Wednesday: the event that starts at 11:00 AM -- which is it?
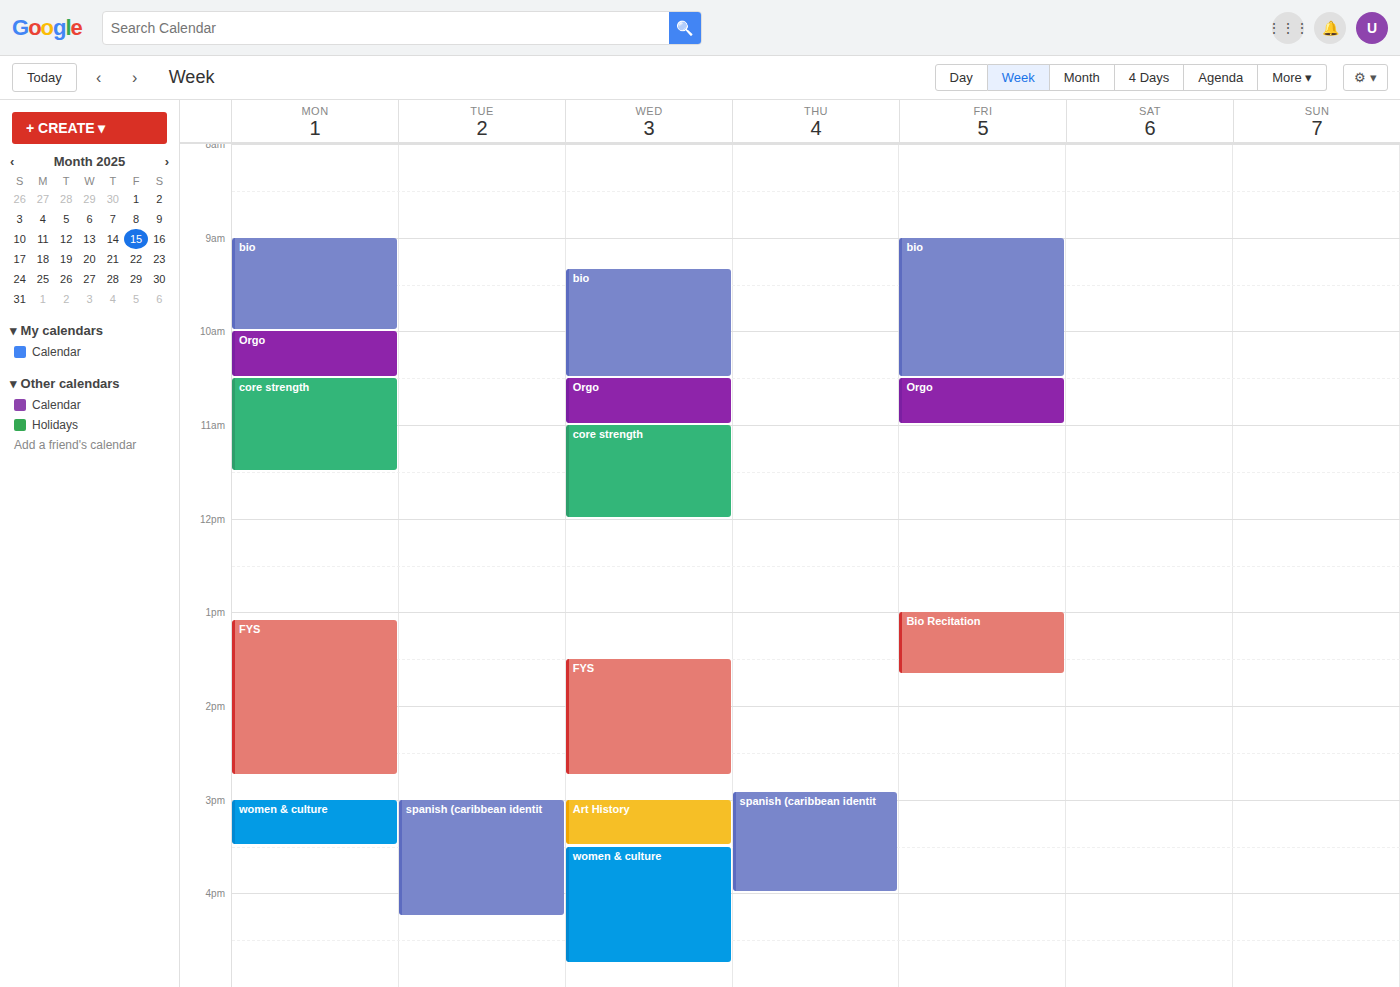
"core strength"